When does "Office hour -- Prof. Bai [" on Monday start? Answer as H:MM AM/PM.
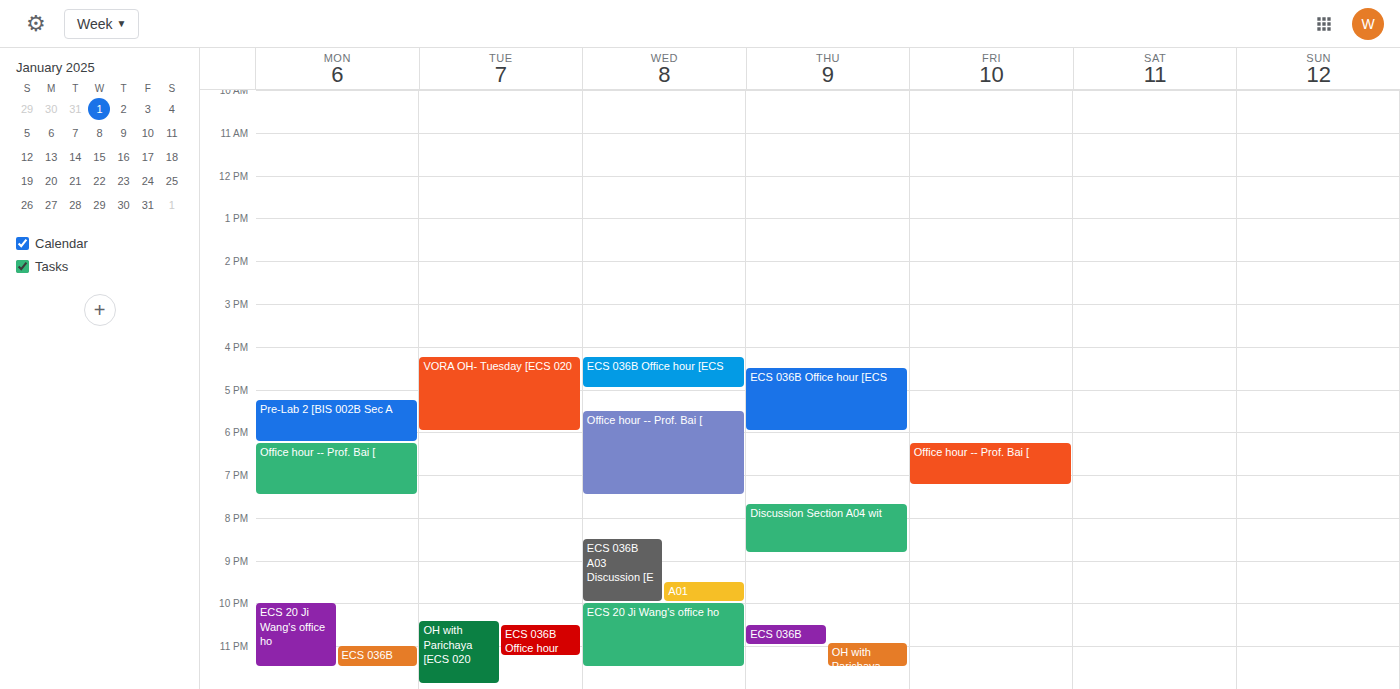
6:15 PM